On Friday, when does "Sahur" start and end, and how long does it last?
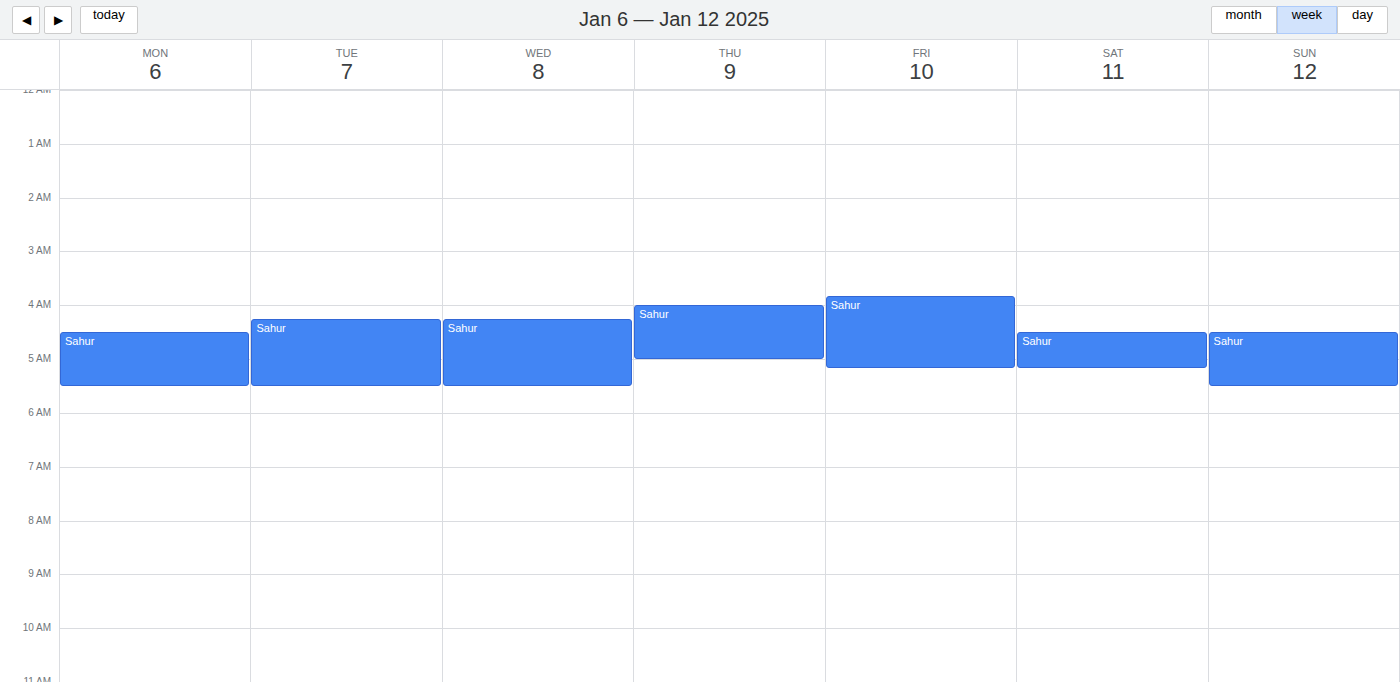
03:50 to 05:10, 1 hour 20 minutes